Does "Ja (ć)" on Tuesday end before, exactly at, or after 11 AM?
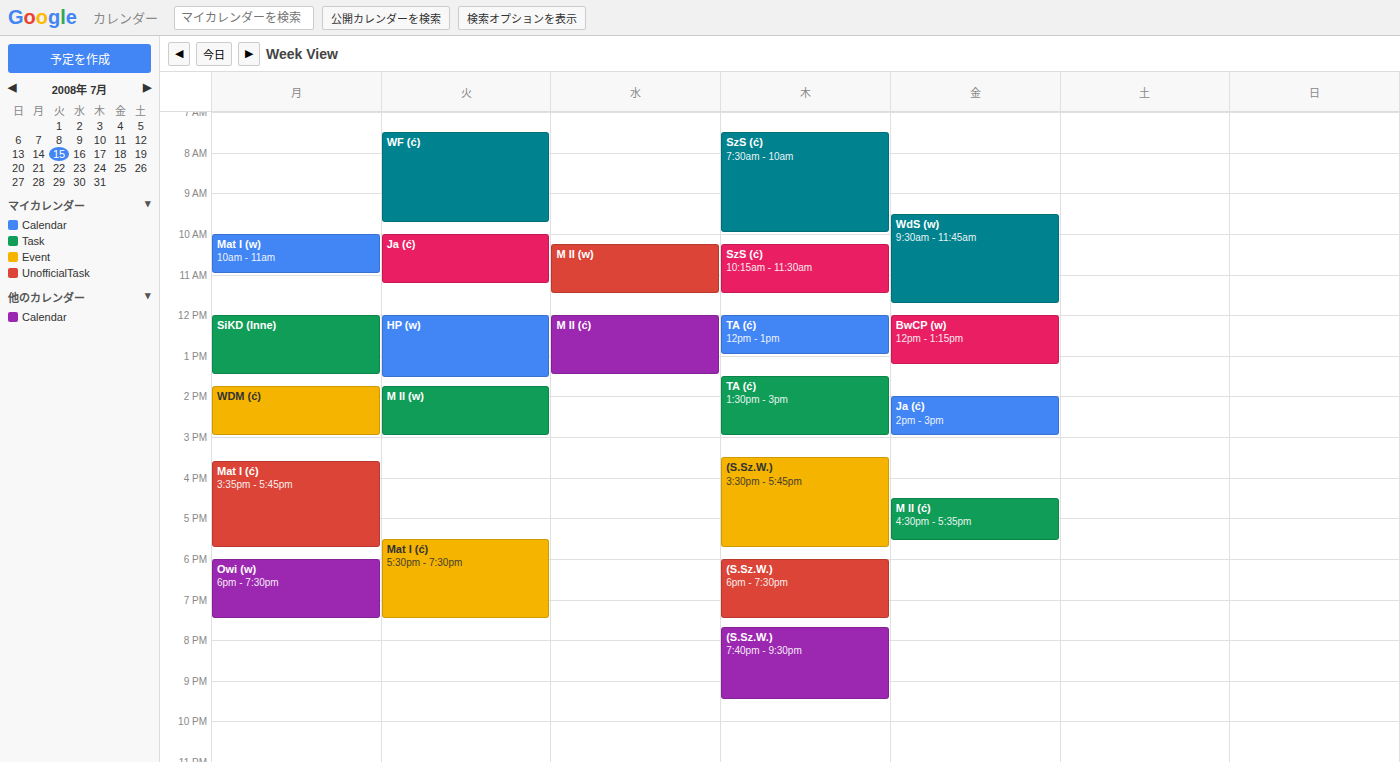
11:15 AM -- after 11 AM, 15 minutes below the 11 AM line.